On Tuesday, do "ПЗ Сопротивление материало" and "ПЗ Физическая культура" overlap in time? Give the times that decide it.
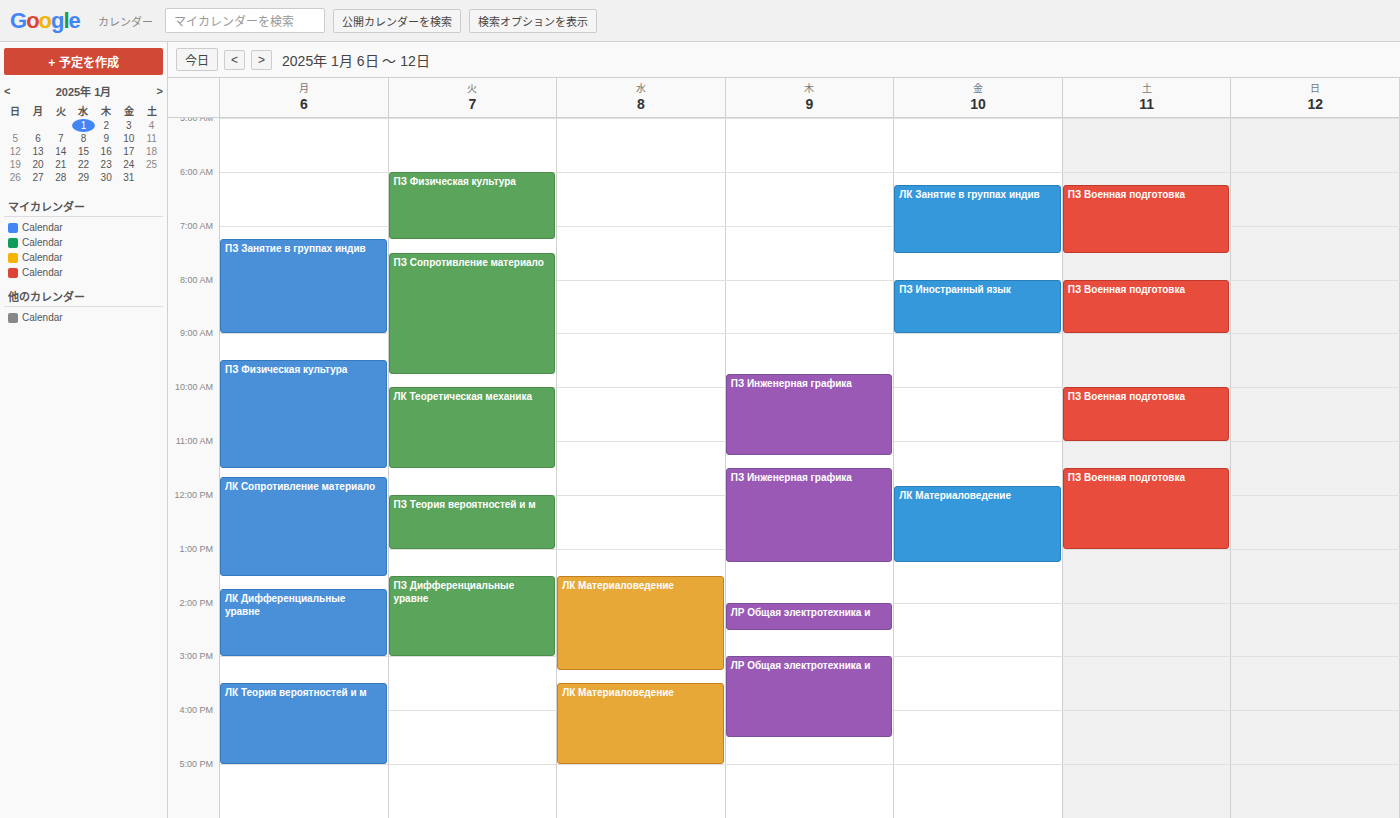
"ПЗ Физическая культура" ends at 7:15 AM and "ПЗ Сопротивление материало" starts at 7:30 AM -- no overlap.